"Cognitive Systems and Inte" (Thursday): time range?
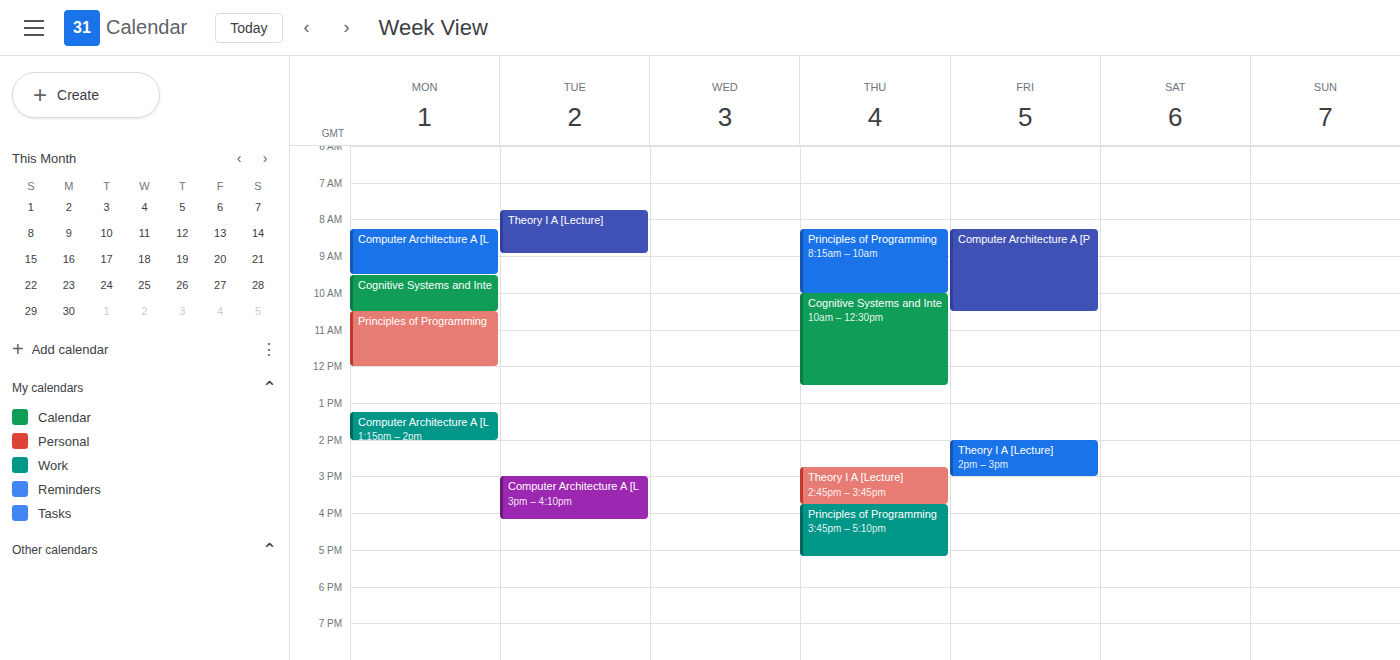
10:00 AM to 12:30 PM